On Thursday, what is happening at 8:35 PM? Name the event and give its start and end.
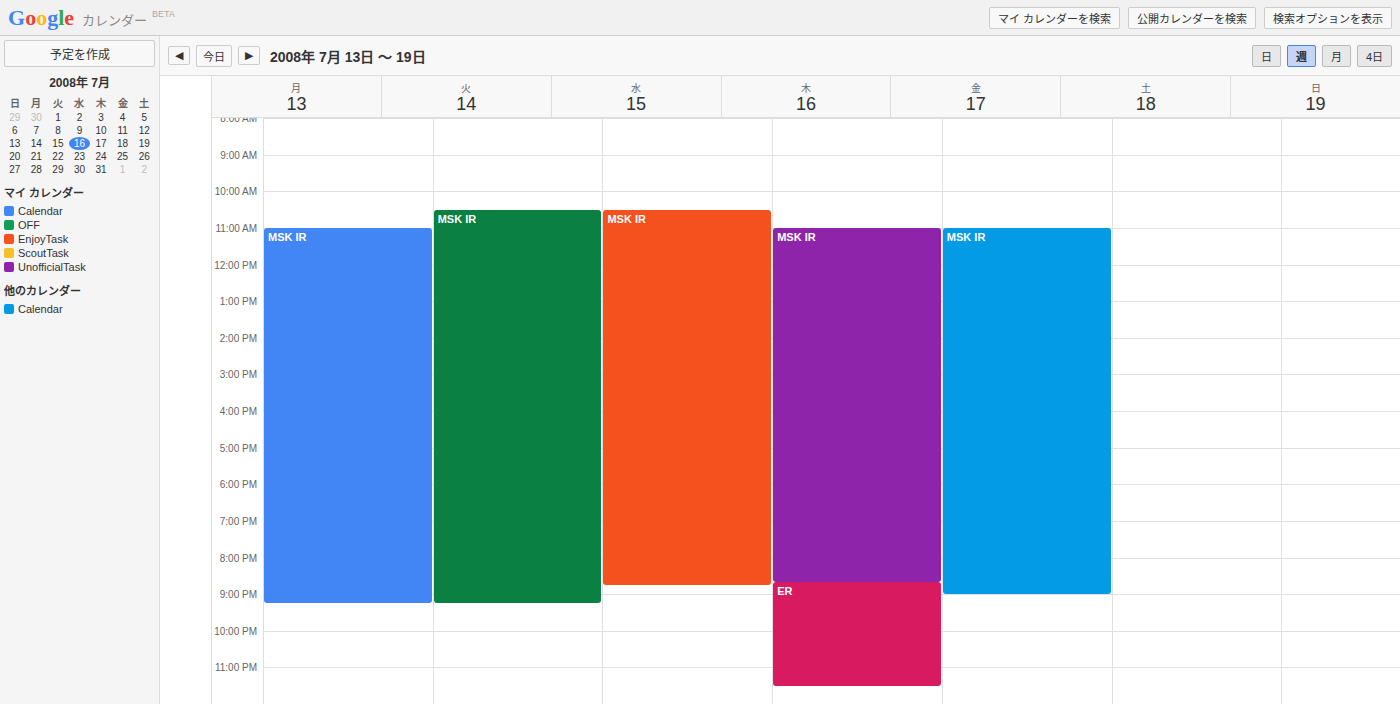
"MSK IR", 11:00 AM to 8:40 PM